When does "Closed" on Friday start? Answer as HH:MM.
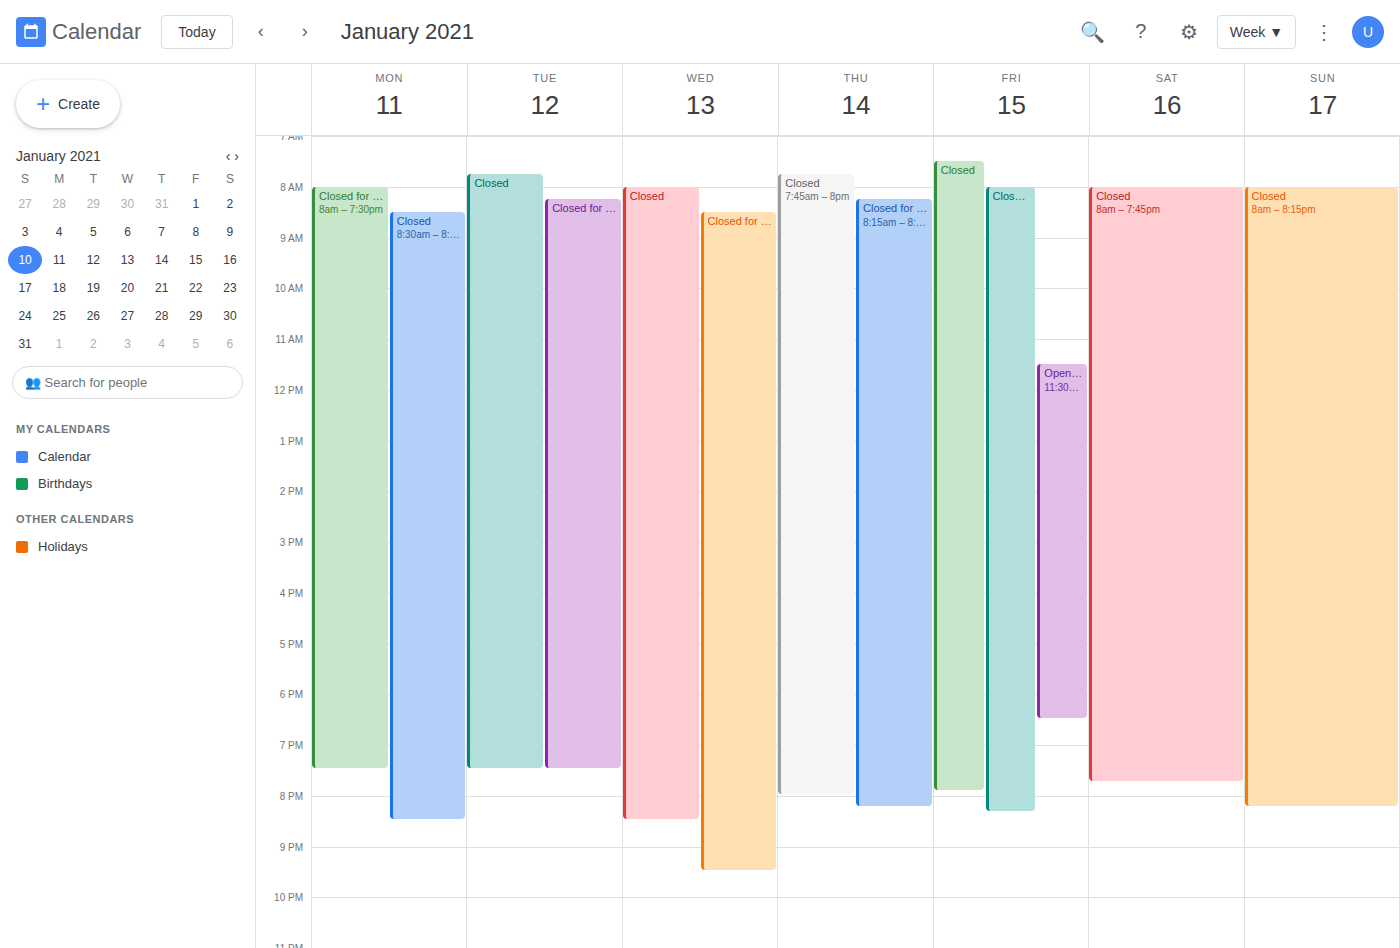
07:30